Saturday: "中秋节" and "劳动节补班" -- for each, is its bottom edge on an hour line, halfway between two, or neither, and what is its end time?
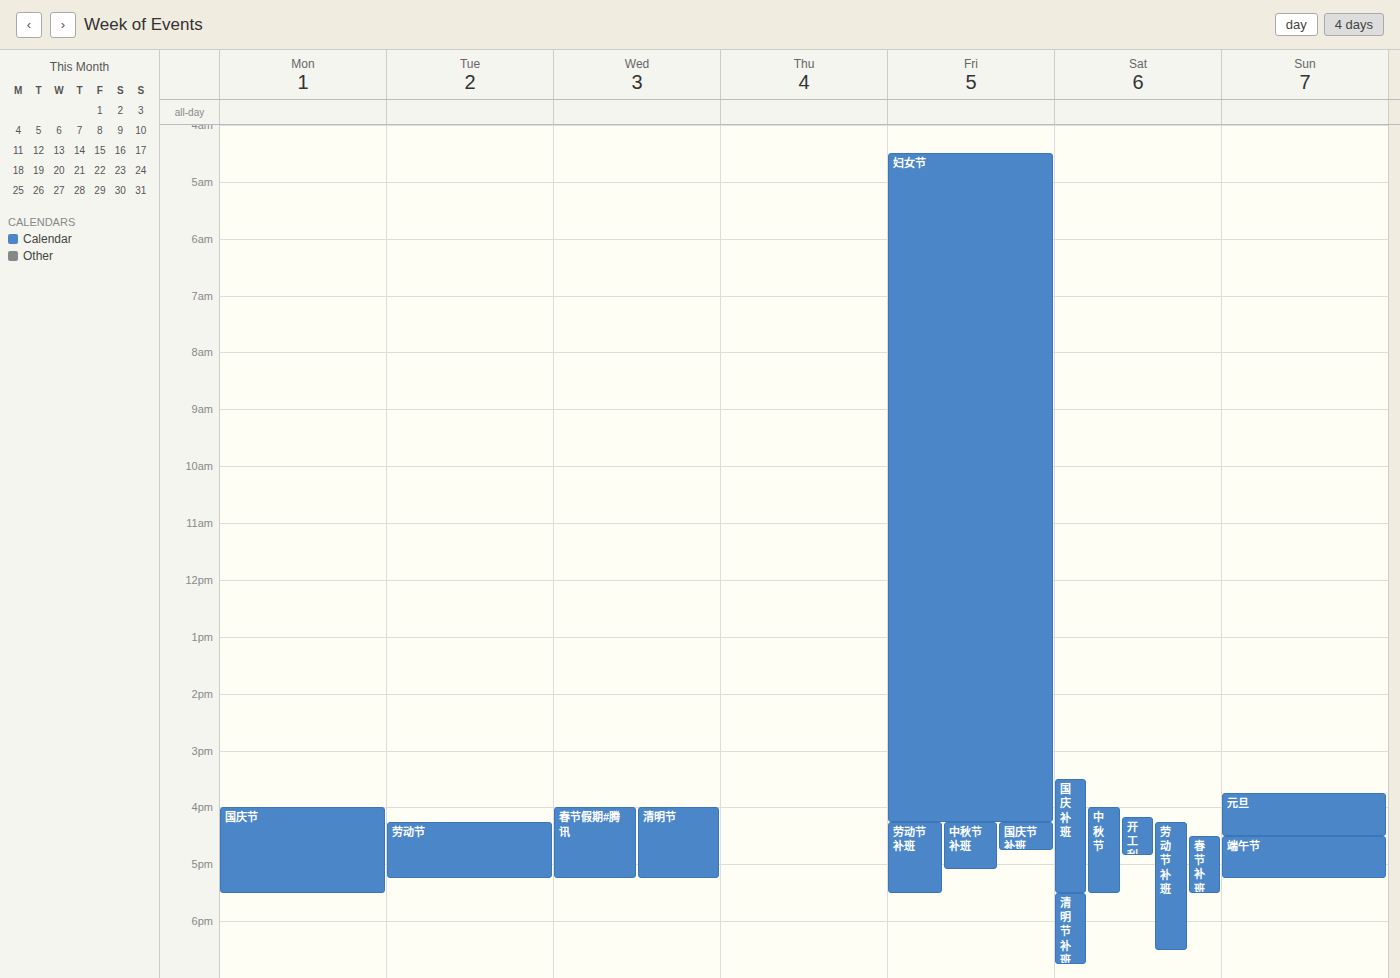
"中秋节": 5:30 PM, halfway between the 5 PM and 6 PM lines. "劳动节补班": 6:30 PM, halfway between the 6 PM and 7 PM lines.